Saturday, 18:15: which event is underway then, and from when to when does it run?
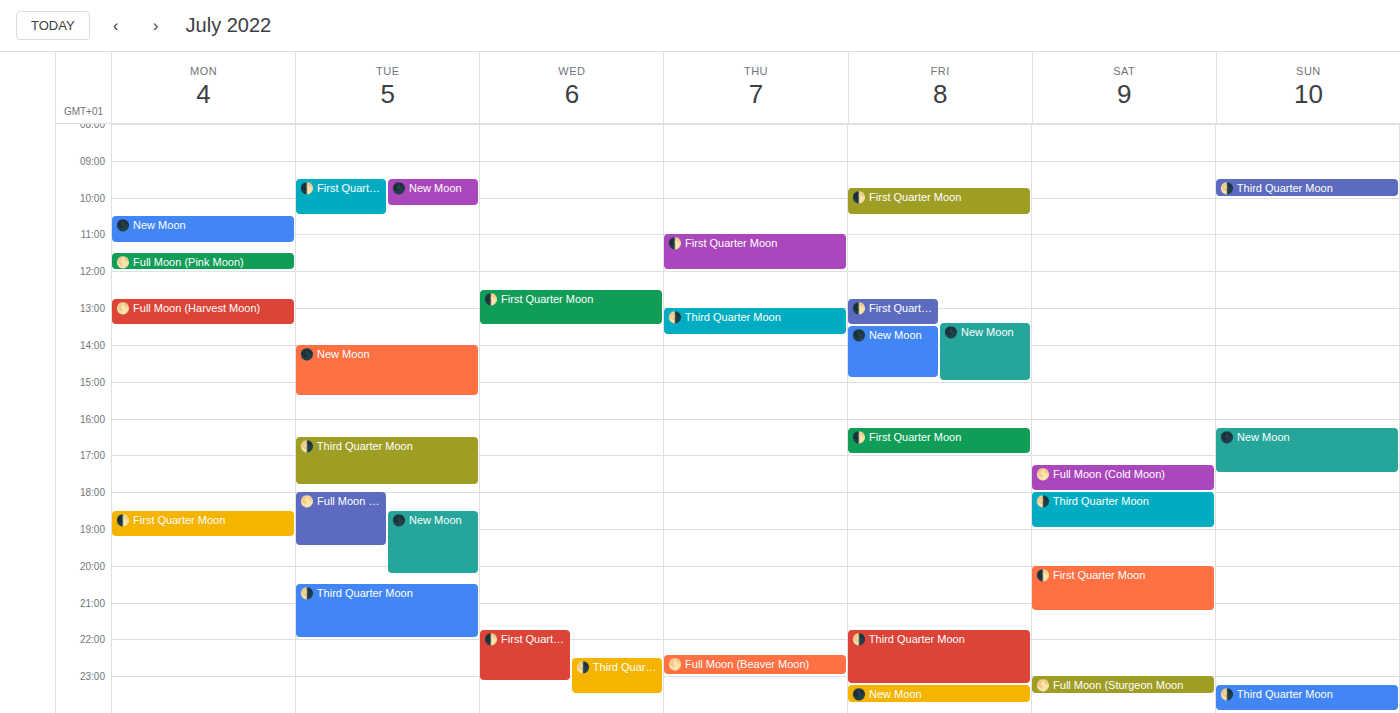
"🌗 Third Quarter Moon", 18:00 to 19:00